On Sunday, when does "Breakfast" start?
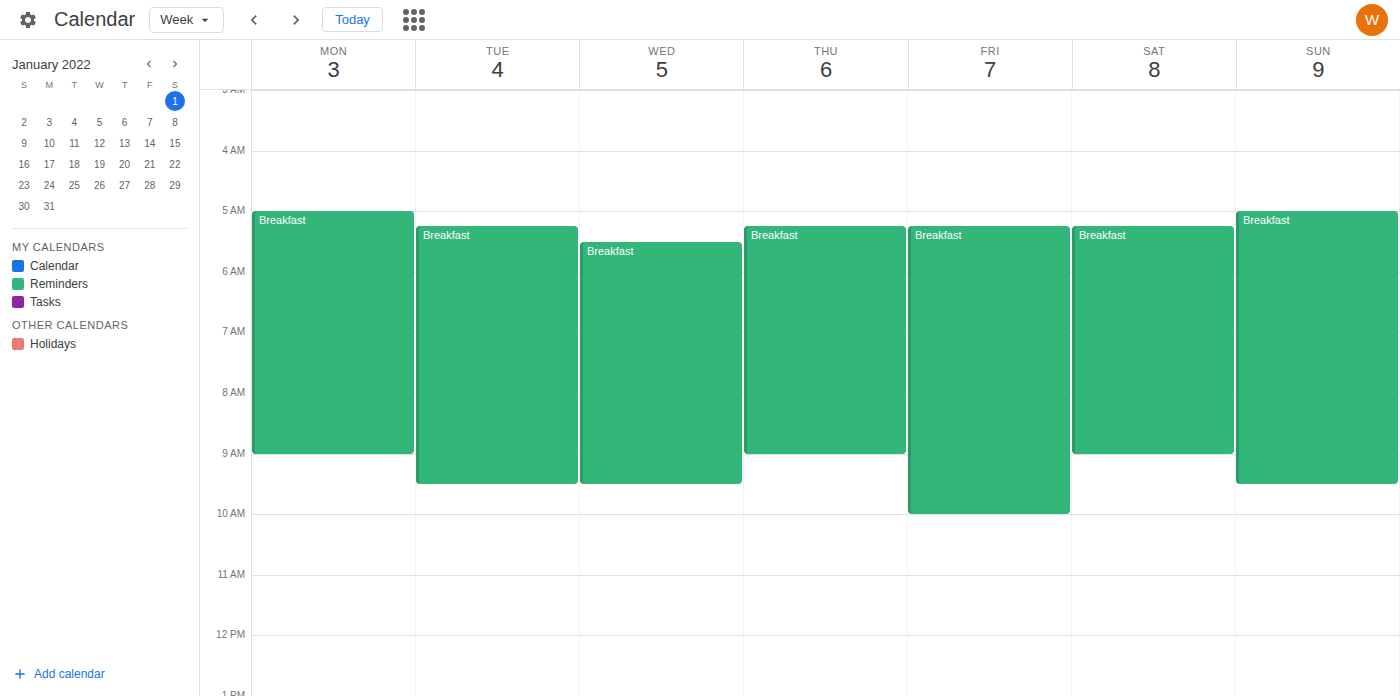
5:00 AM